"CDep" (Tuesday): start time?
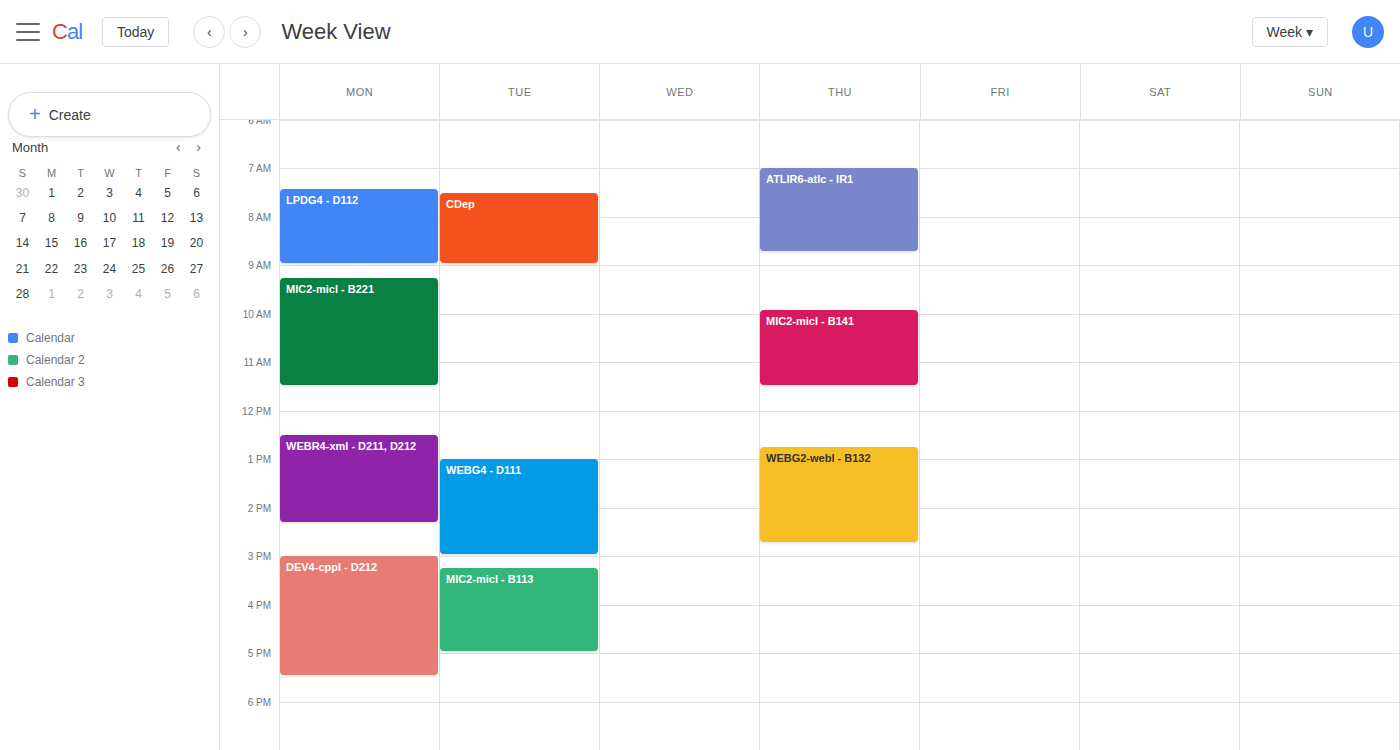
7:30 AM